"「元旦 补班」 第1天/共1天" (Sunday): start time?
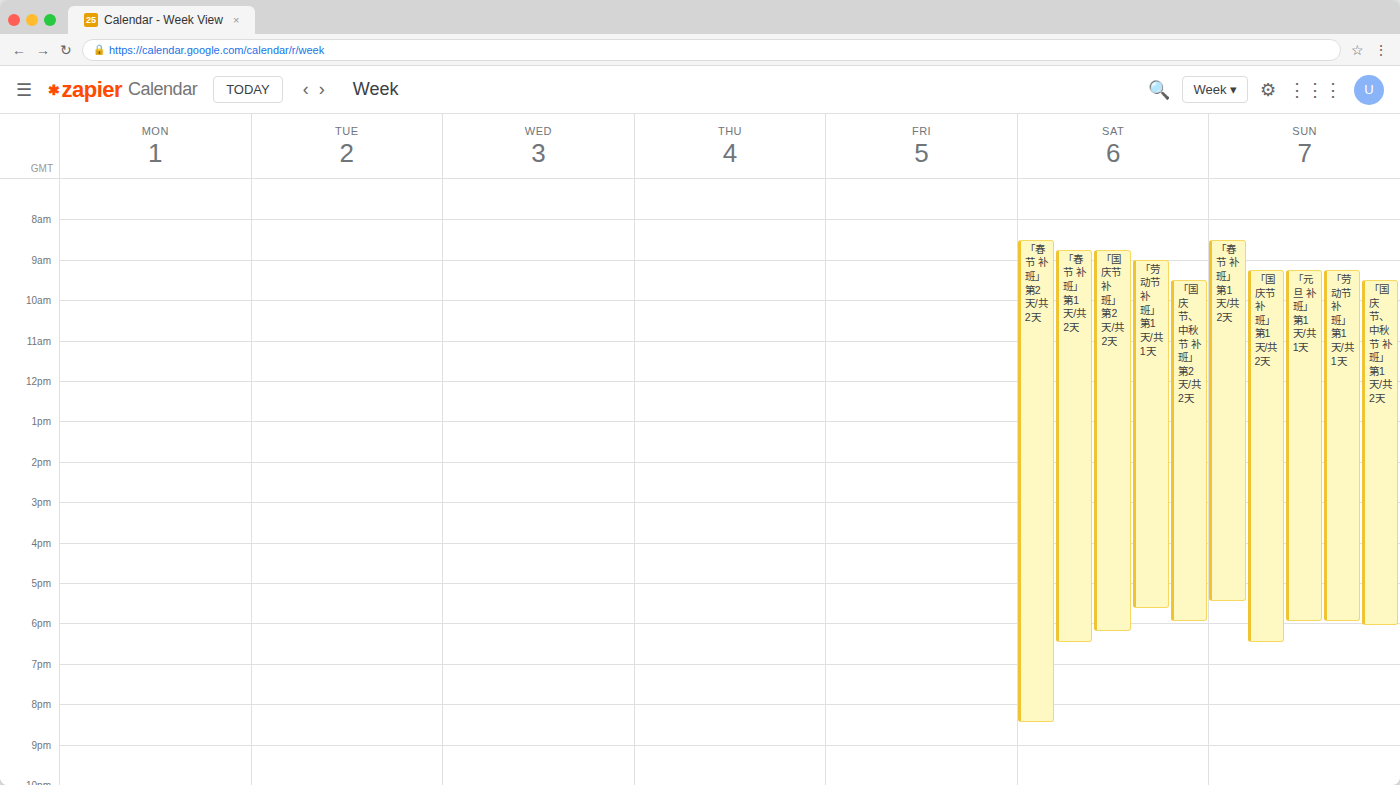
9:15 AM